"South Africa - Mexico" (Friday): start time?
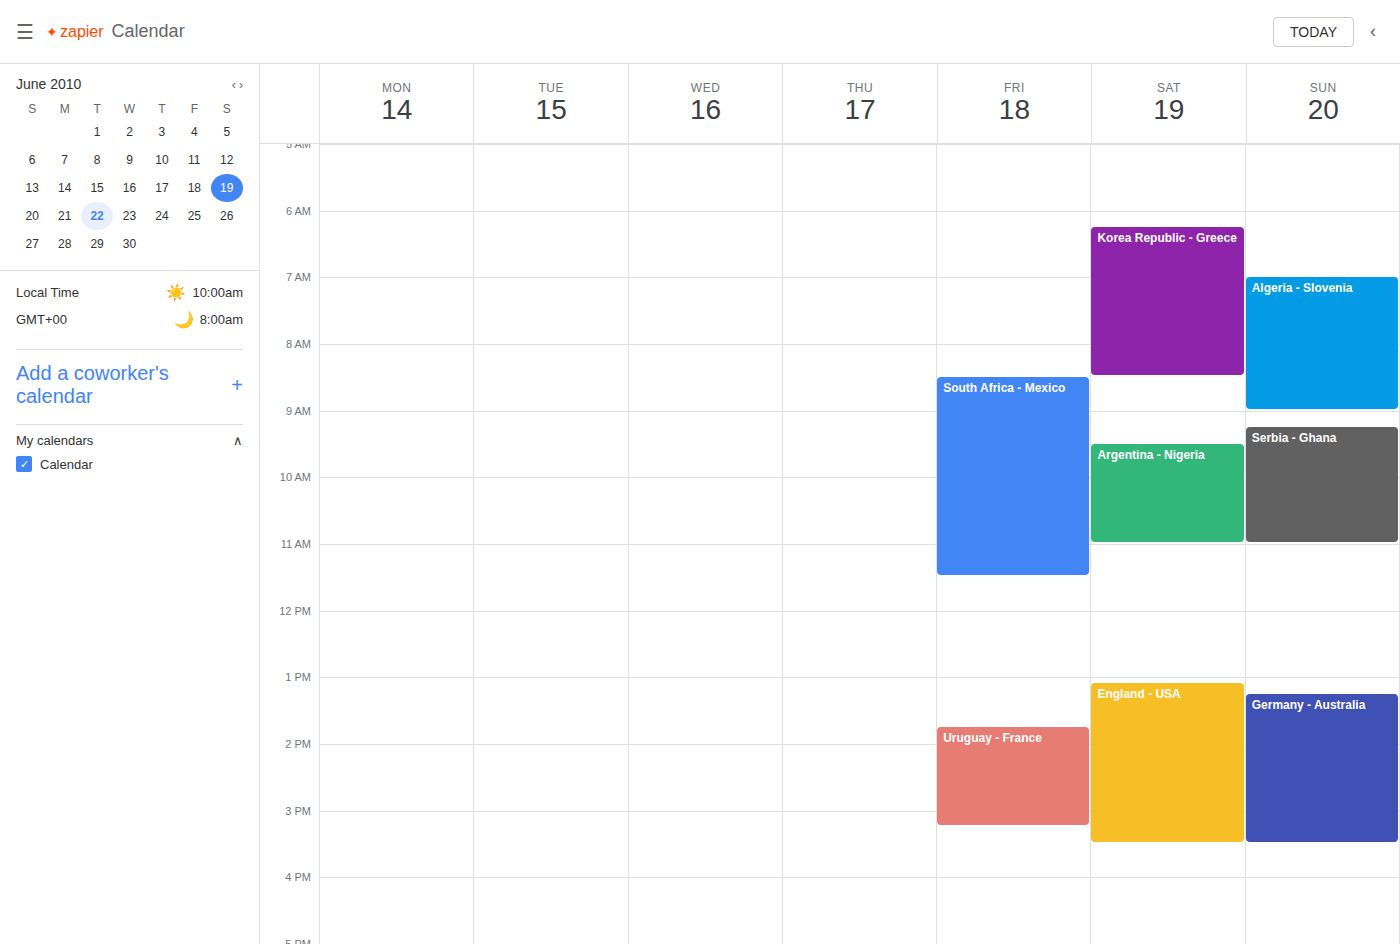
8:30 AM